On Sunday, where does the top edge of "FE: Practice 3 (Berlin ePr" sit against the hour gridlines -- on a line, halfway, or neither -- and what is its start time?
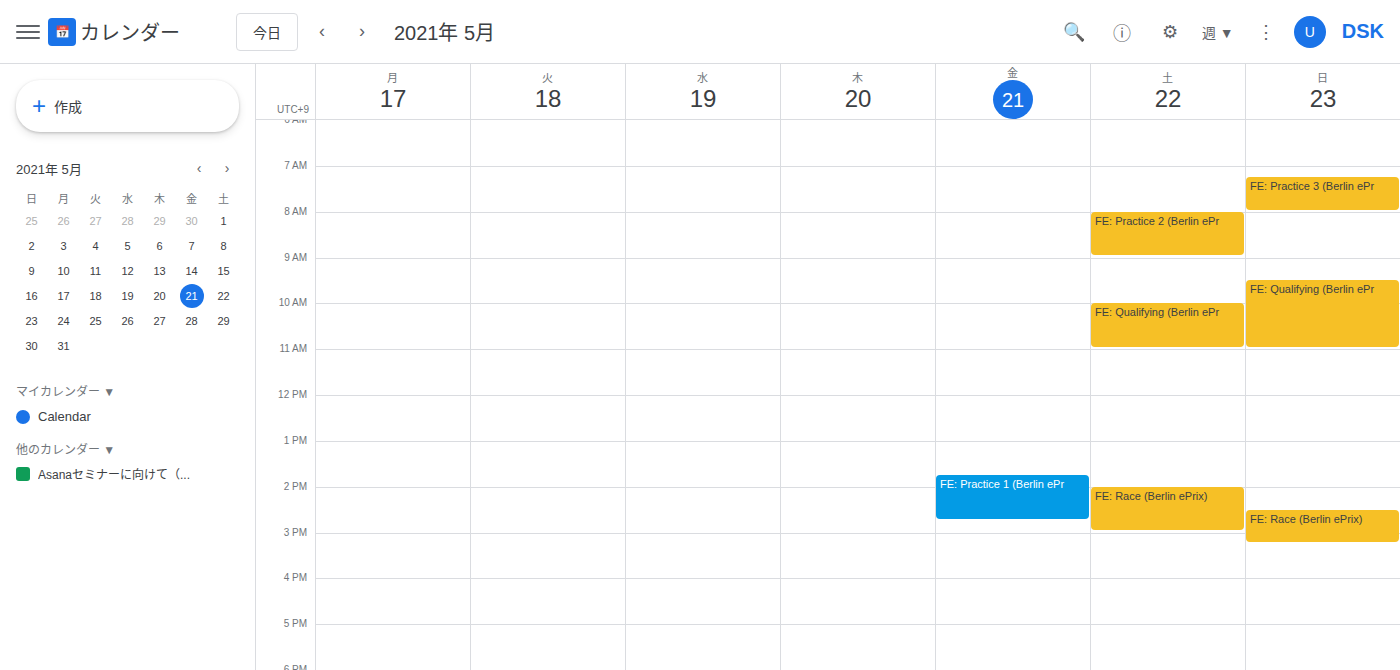
7:15 AM -- neither: a quarter of the way from the 7 AM line to the 8 AM line.